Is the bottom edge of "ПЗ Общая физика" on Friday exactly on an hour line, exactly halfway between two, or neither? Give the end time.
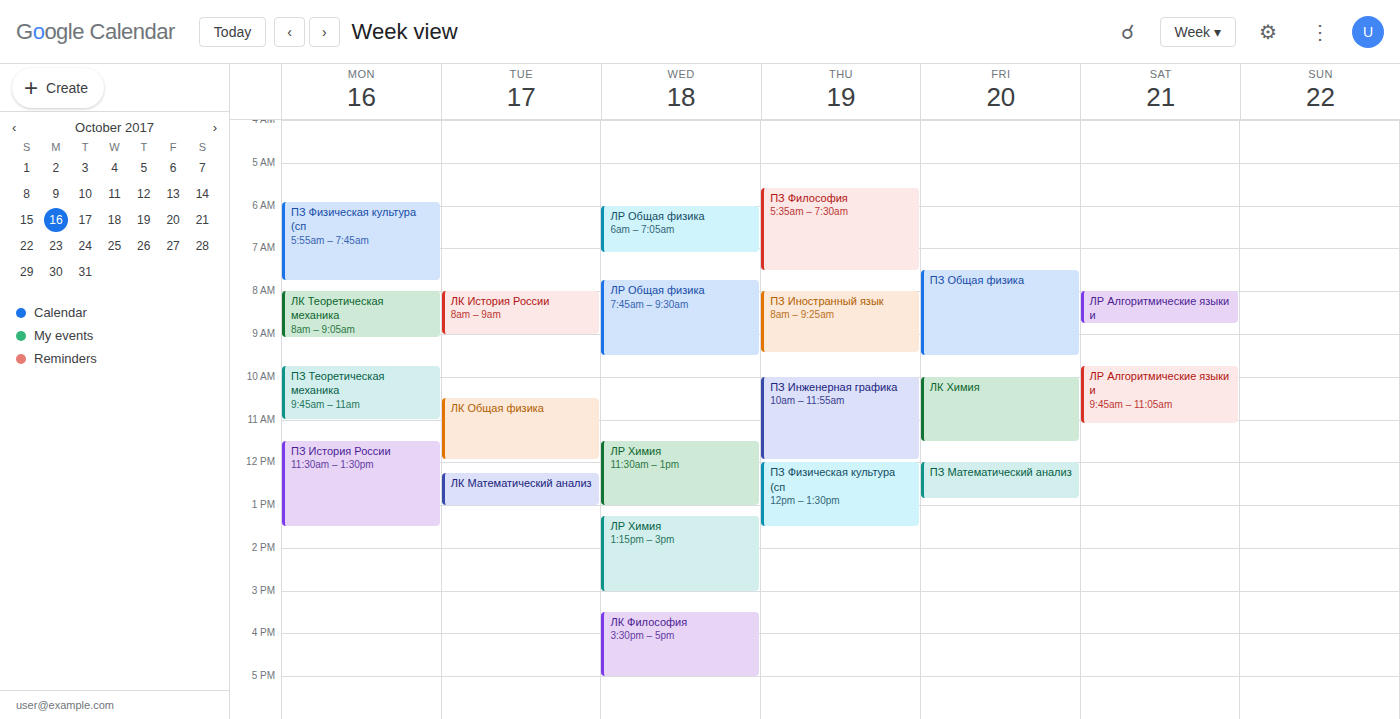
9:30 AM -- halfway between the 9 AM and 10 AM lines.